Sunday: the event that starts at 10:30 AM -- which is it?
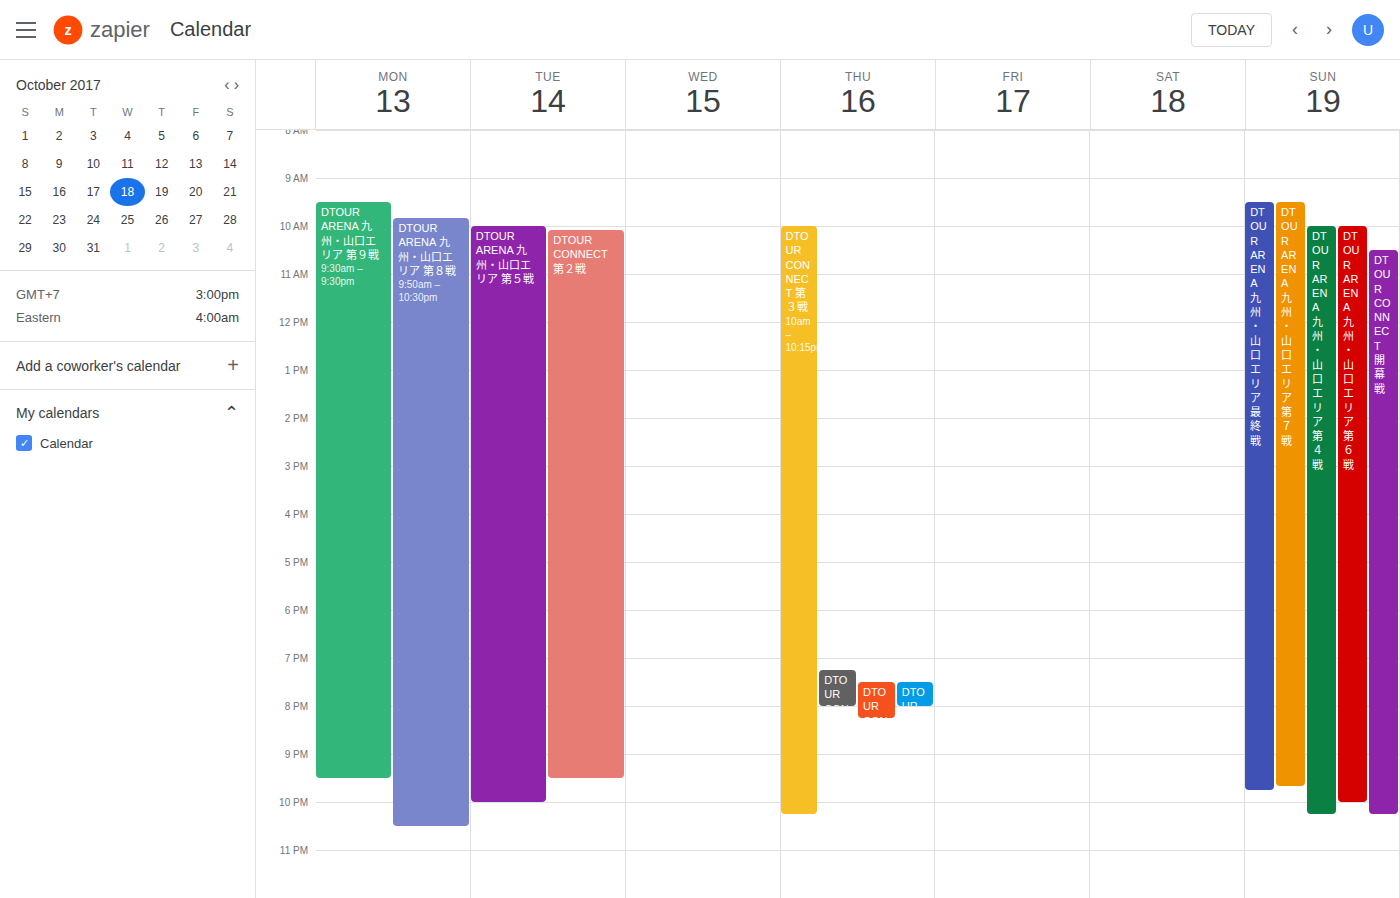
"DTOUR CONNECT 開幕戦"